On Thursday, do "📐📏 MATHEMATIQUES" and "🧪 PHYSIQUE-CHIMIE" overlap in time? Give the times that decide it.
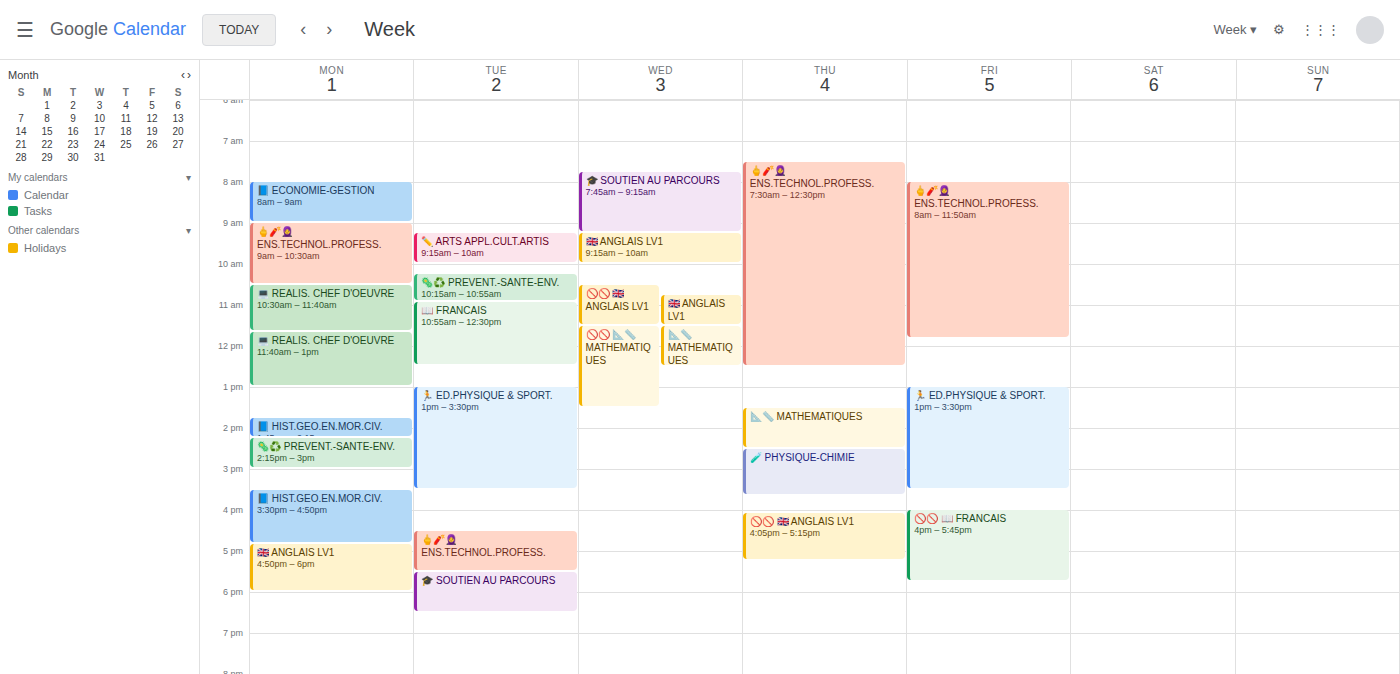
"📐📏 MATHEMATIQUES" ends at 2:30 PM, exactly when "🧪 PHYSIQUE-CHIMIE" starts -- they touch but do not overlap.